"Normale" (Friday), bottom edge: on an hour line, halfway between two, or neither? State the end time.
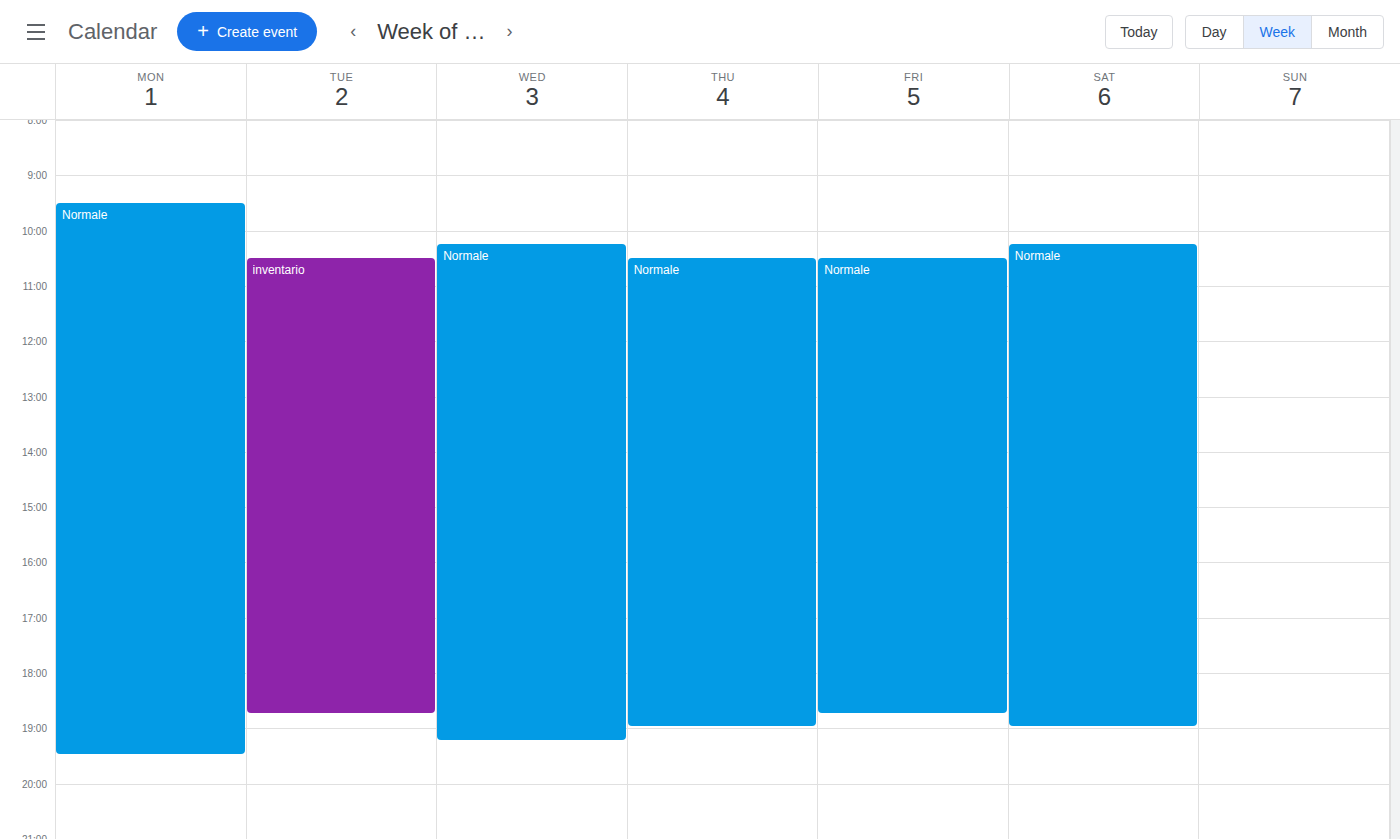
6:45 PM -- neither: three quarters of the way from the 6 PM line to the 7 PM line.